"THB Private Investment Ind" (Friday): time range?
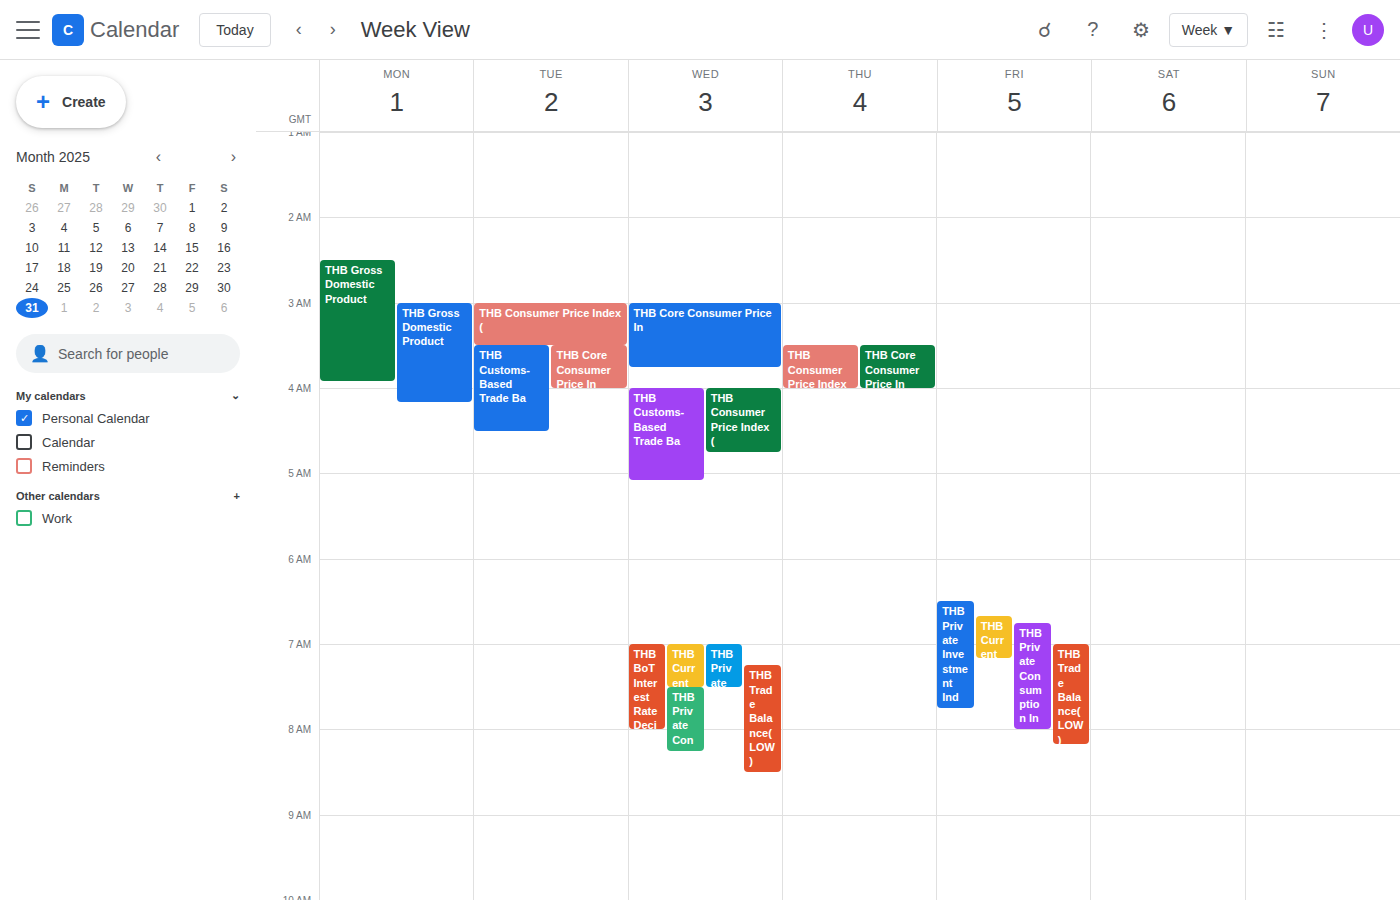
6:30 AM to 7:45 AM